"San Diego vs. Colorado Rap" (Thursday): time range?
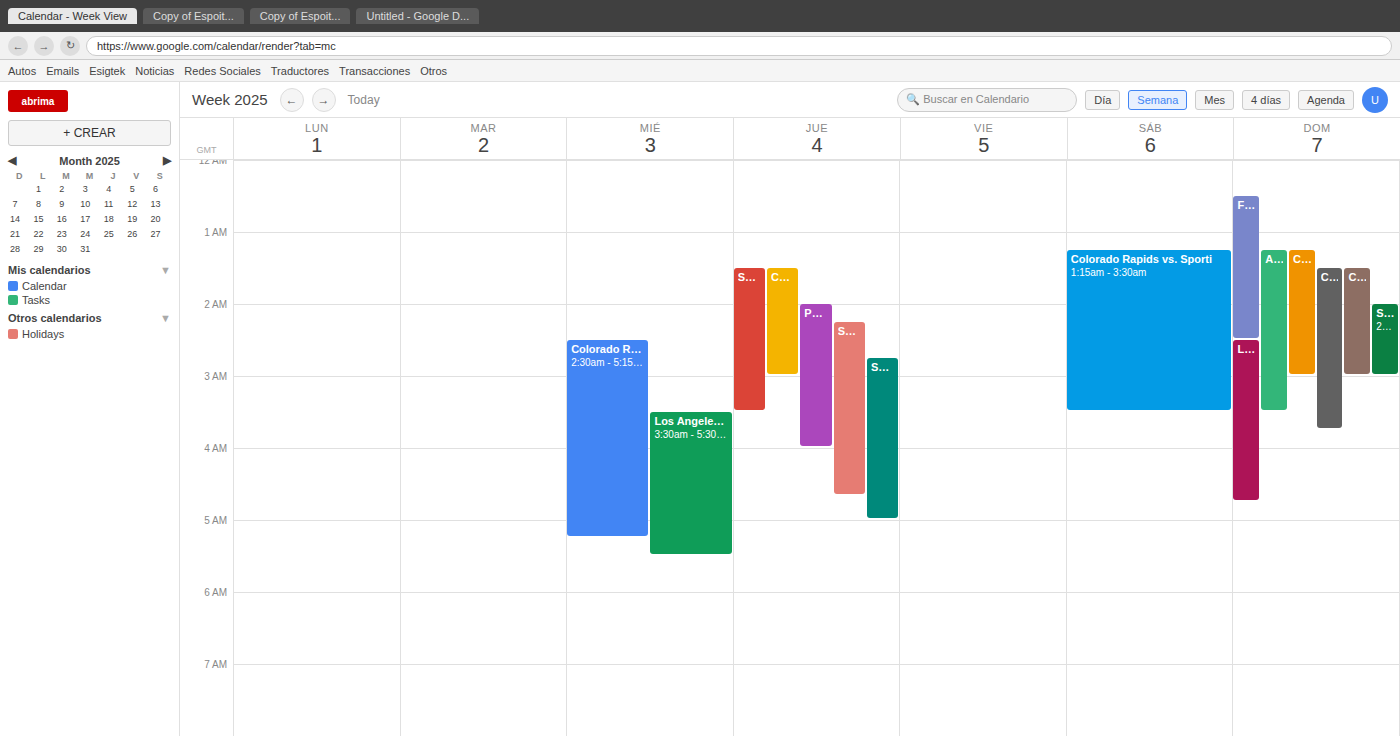
2:15 AM to 4:40 AM